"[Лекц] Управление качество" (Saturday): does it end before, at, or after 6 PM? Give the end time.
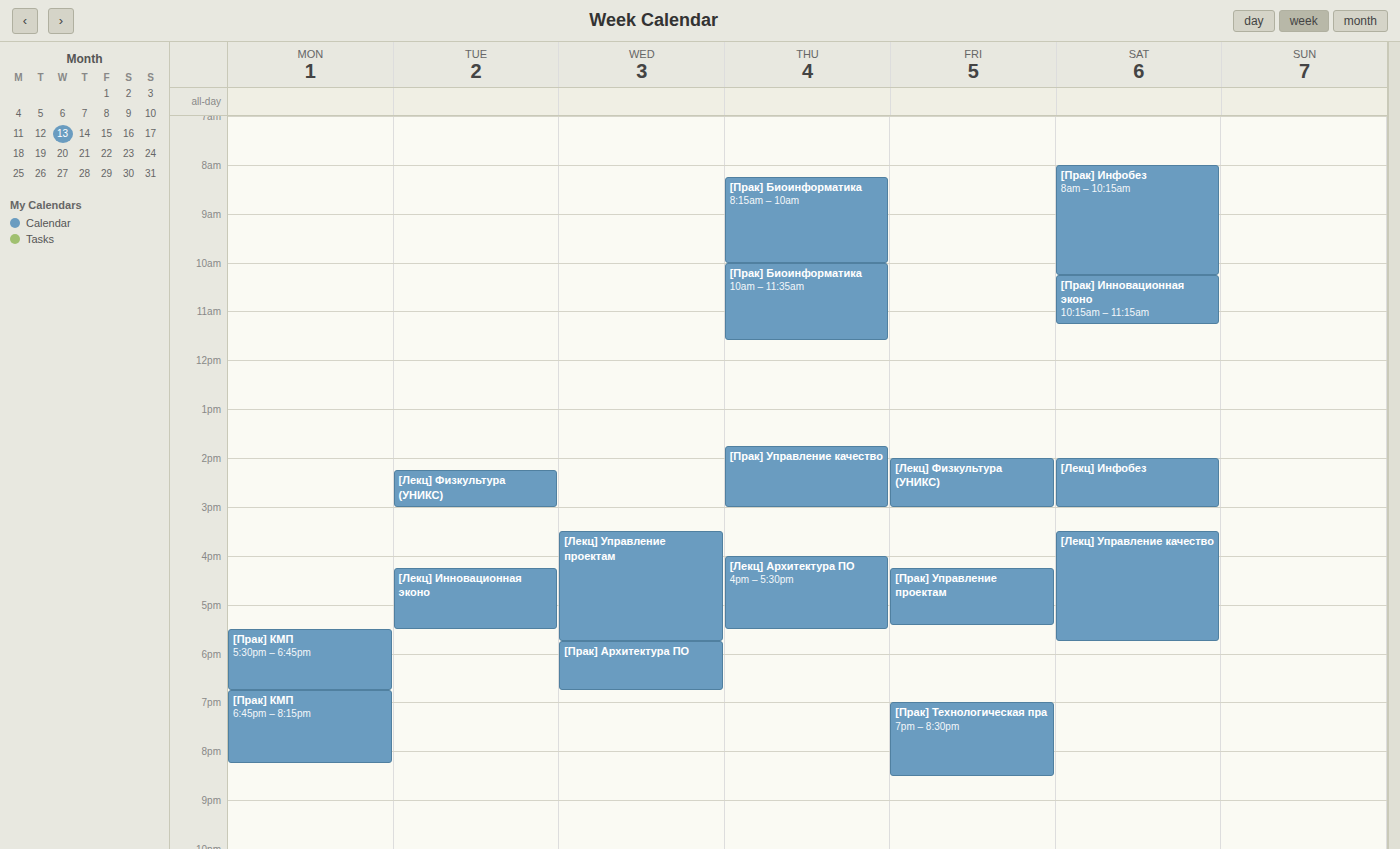
5:45 PM -- before 6 PM, 15 minutes above the 6 PM line.